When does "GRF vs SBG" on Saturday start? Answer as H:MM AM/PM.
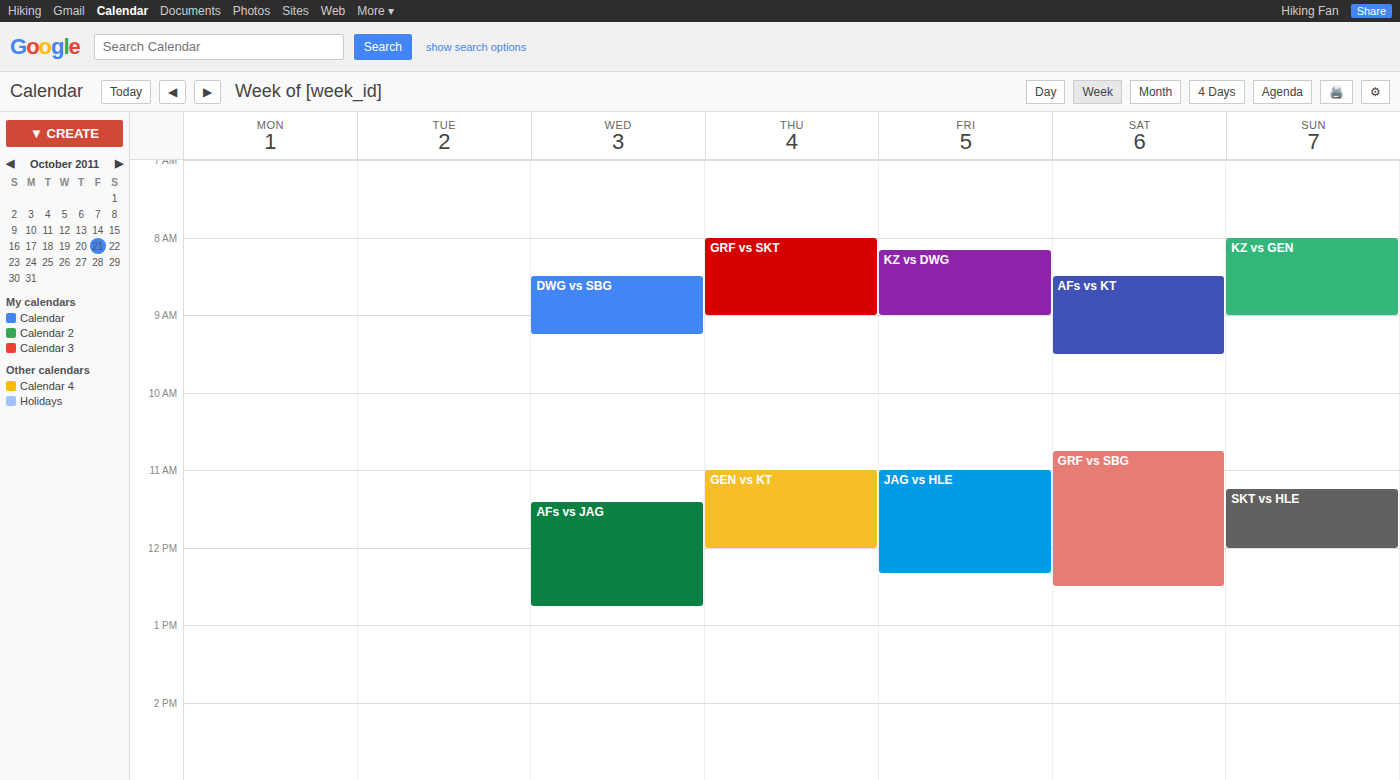
10:45 AM